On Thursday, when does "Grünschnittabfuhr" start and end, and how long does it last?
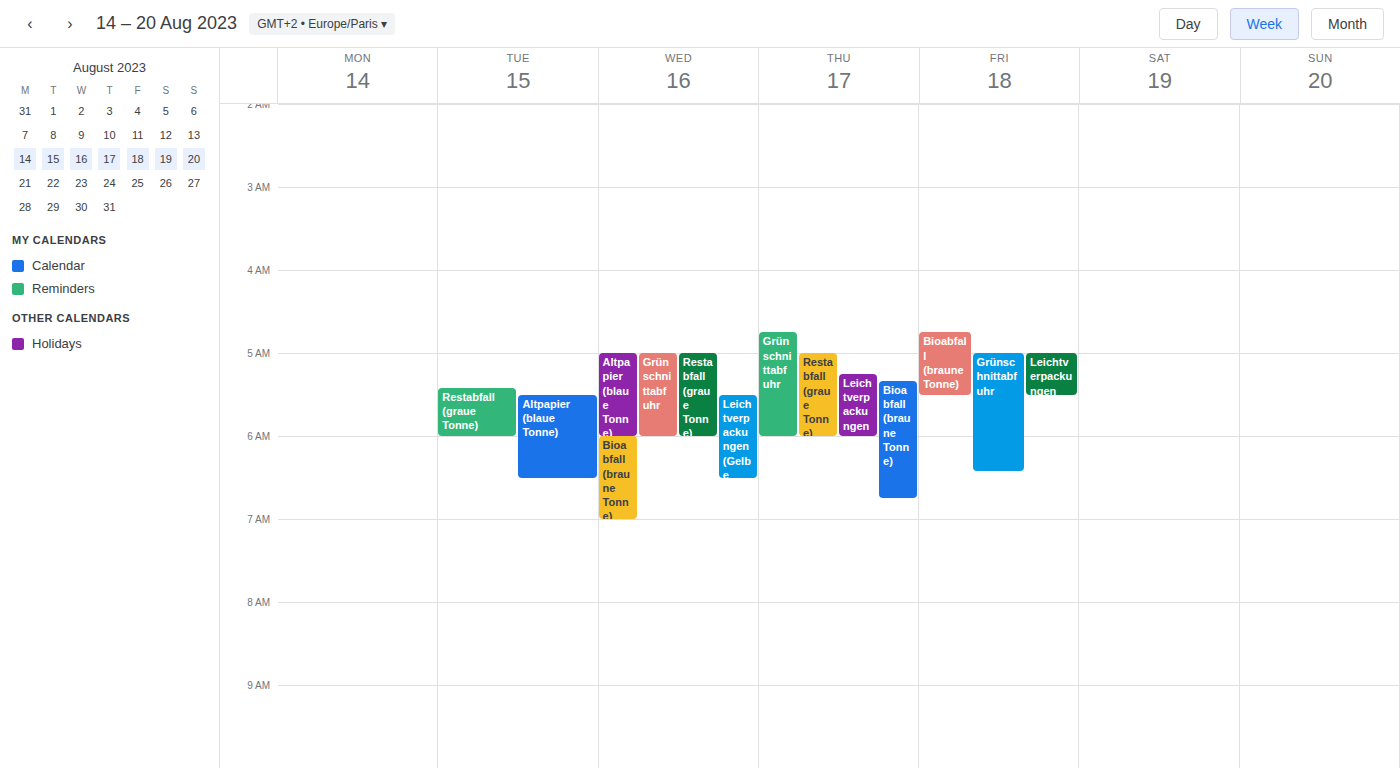
4:45 AM to 6:00 AM, 1 hour 15 minutes